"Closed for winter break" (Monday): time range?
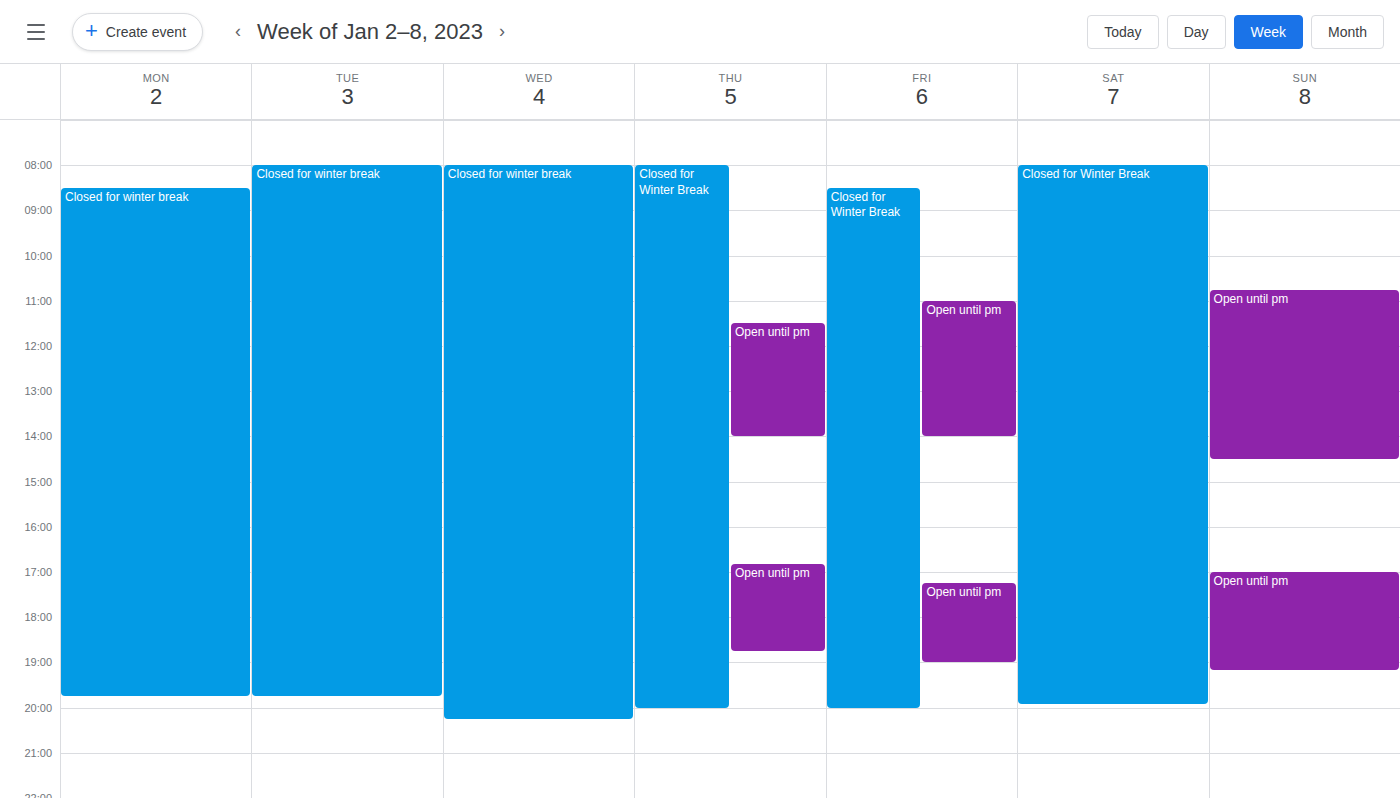
8:30 AM to 7:45 PM